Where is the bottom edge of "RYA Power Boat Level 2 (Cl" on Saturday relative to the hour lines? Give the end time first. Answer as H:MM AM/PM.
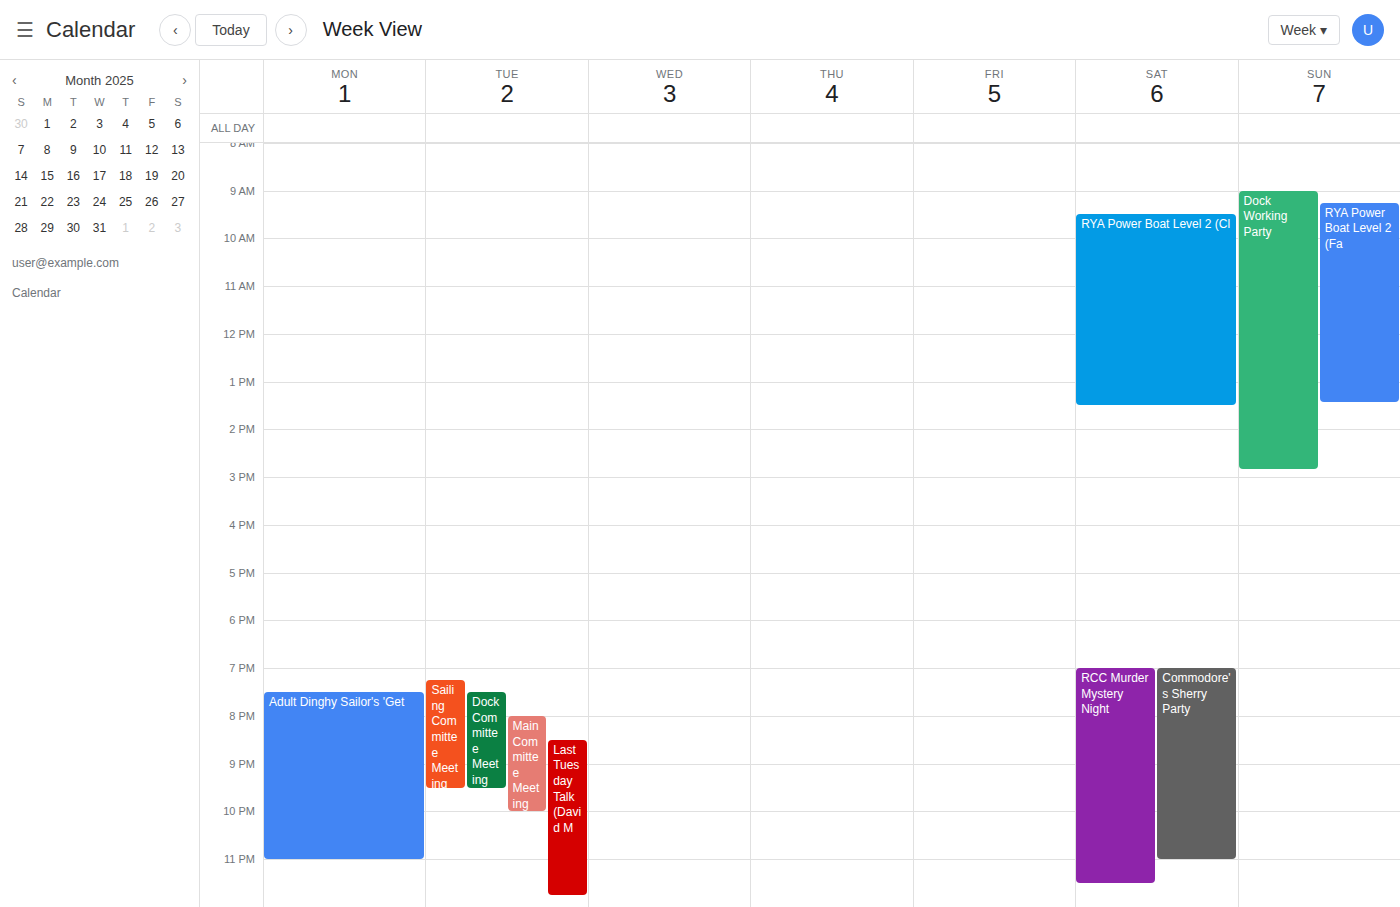
1:30 PM -- halfway between the 1 PM and 2 PM lines.